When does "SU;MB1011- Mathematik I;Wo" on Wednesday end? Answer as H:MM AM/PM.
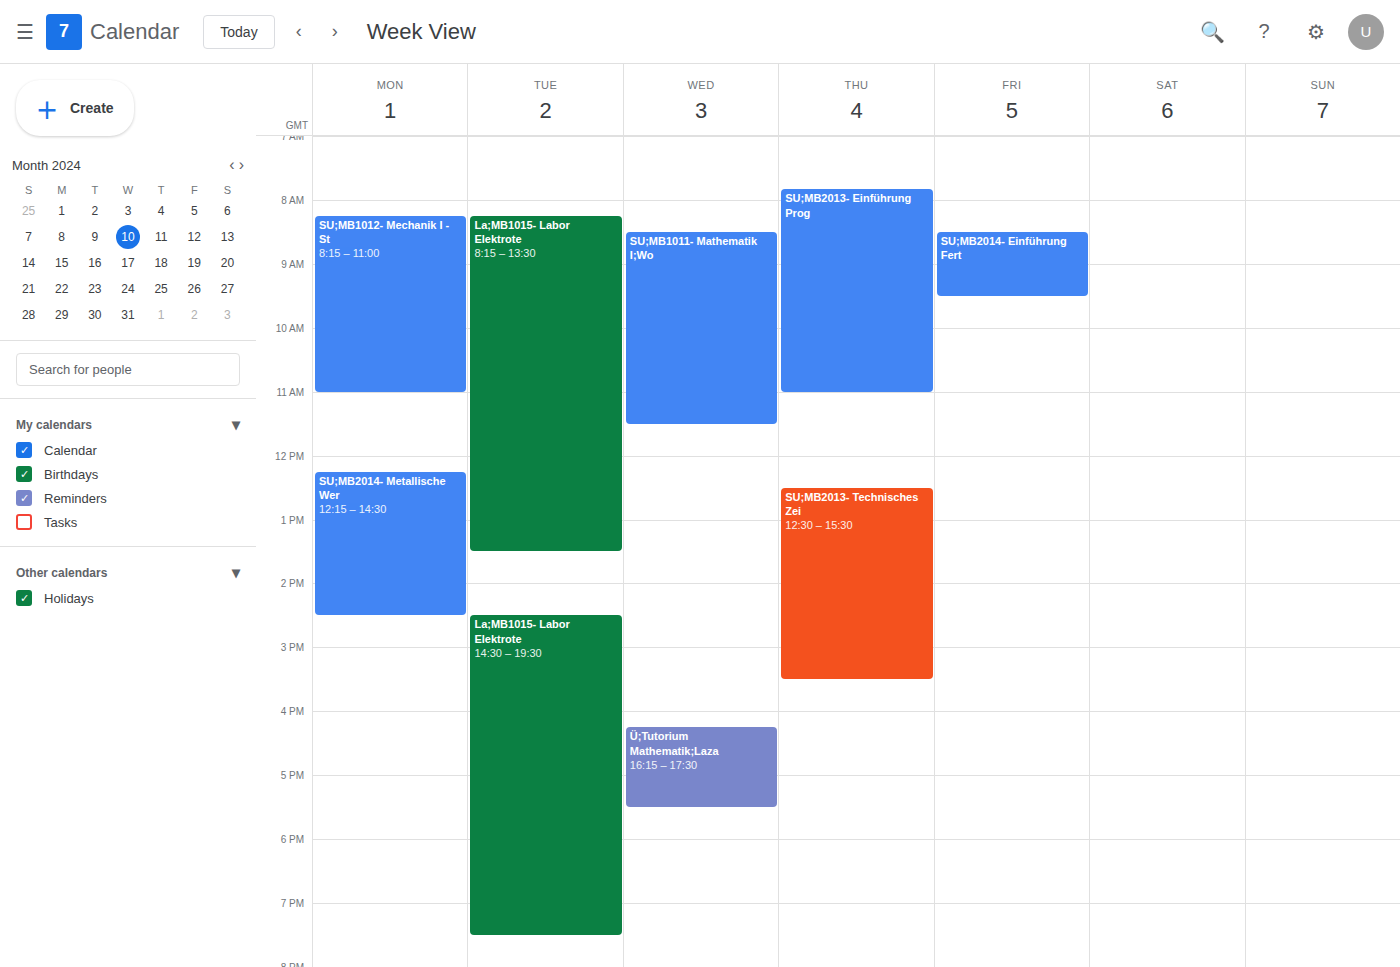
11:30 AM